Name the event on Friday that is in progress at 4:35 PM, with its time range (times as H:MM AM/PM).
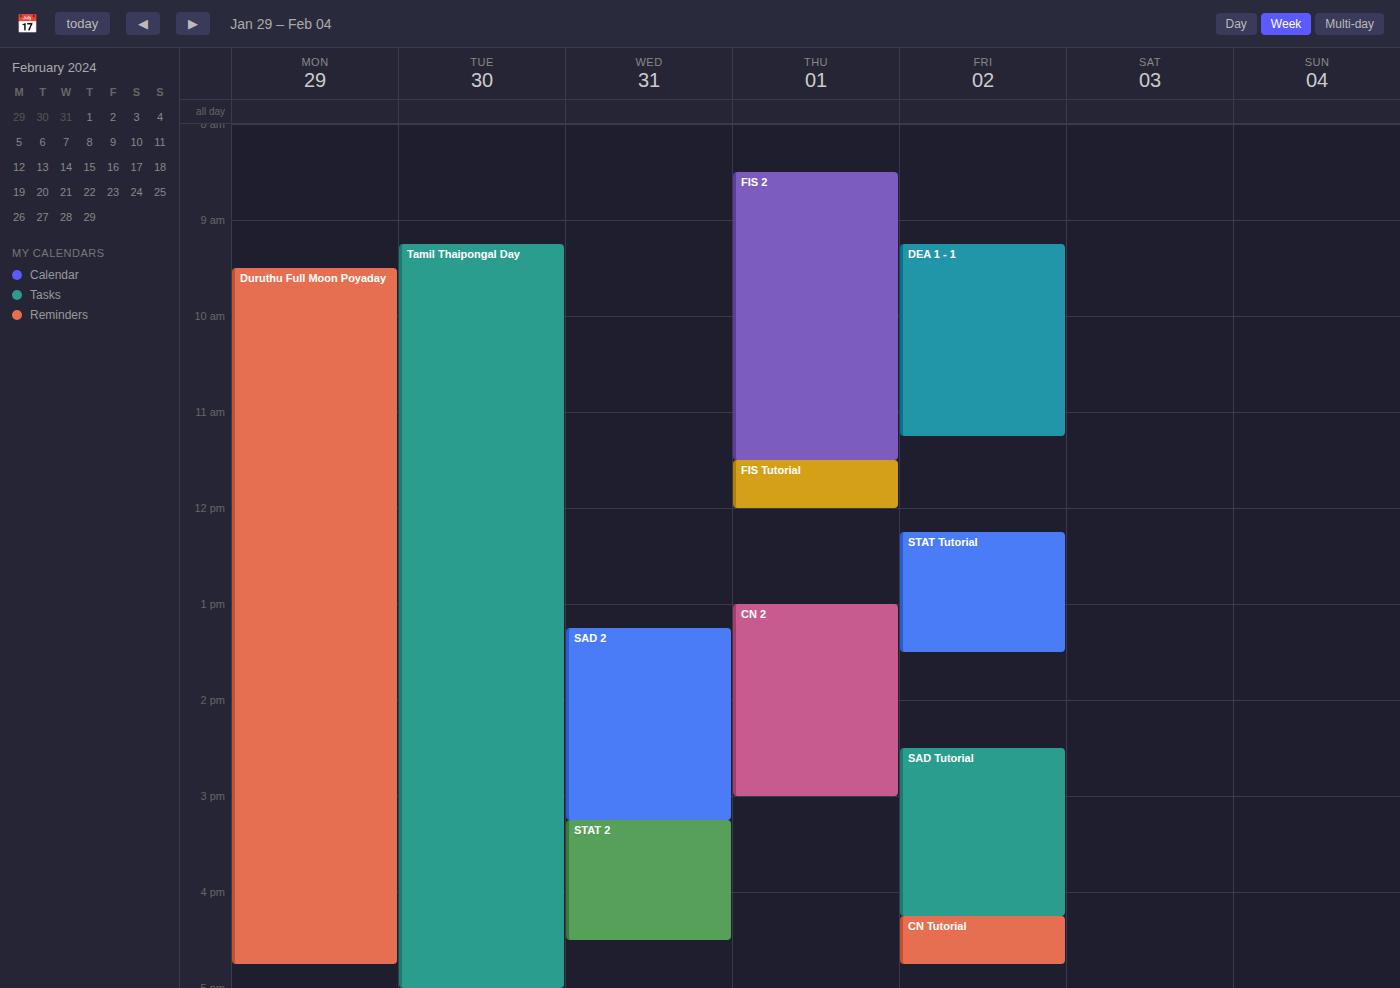
"CN Tutorial", 4:15 PM to 4:45 PM